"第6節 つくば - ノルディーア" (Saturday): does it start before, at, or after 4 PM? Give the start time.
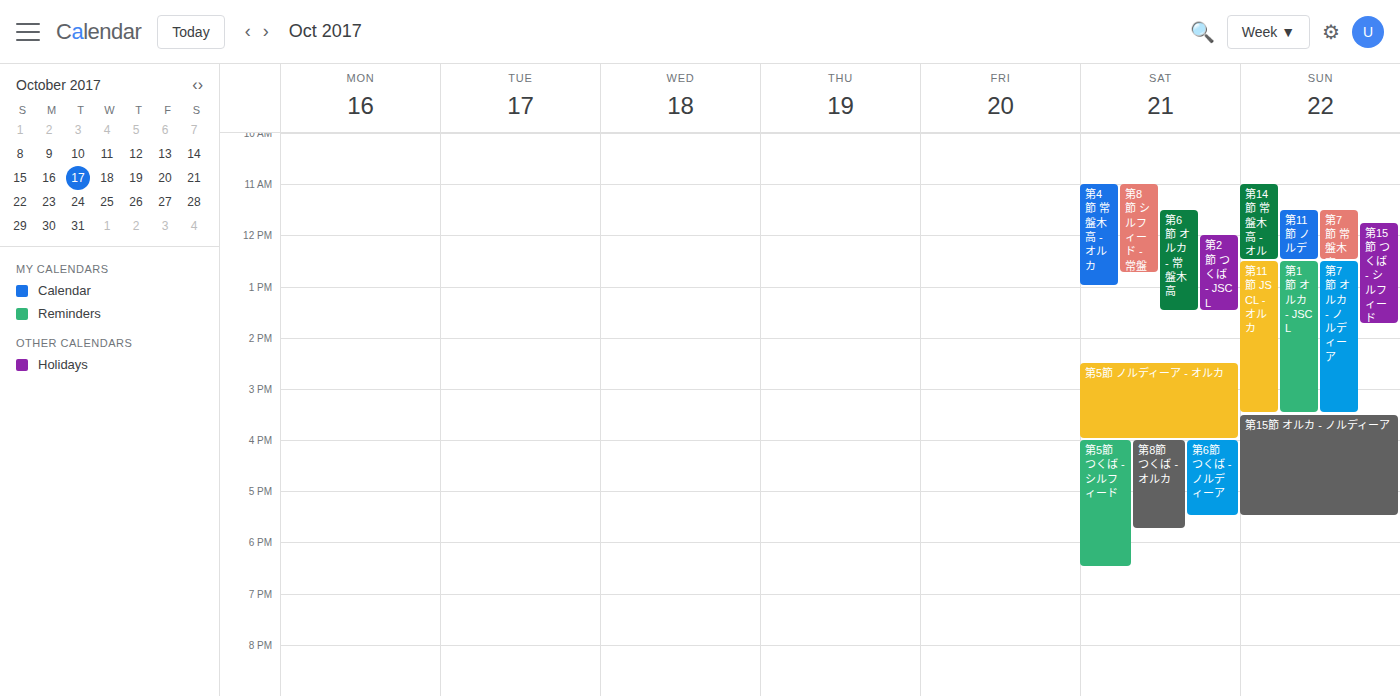
4:00 PM -- exactly at 4 PM, on the 4 PM line.